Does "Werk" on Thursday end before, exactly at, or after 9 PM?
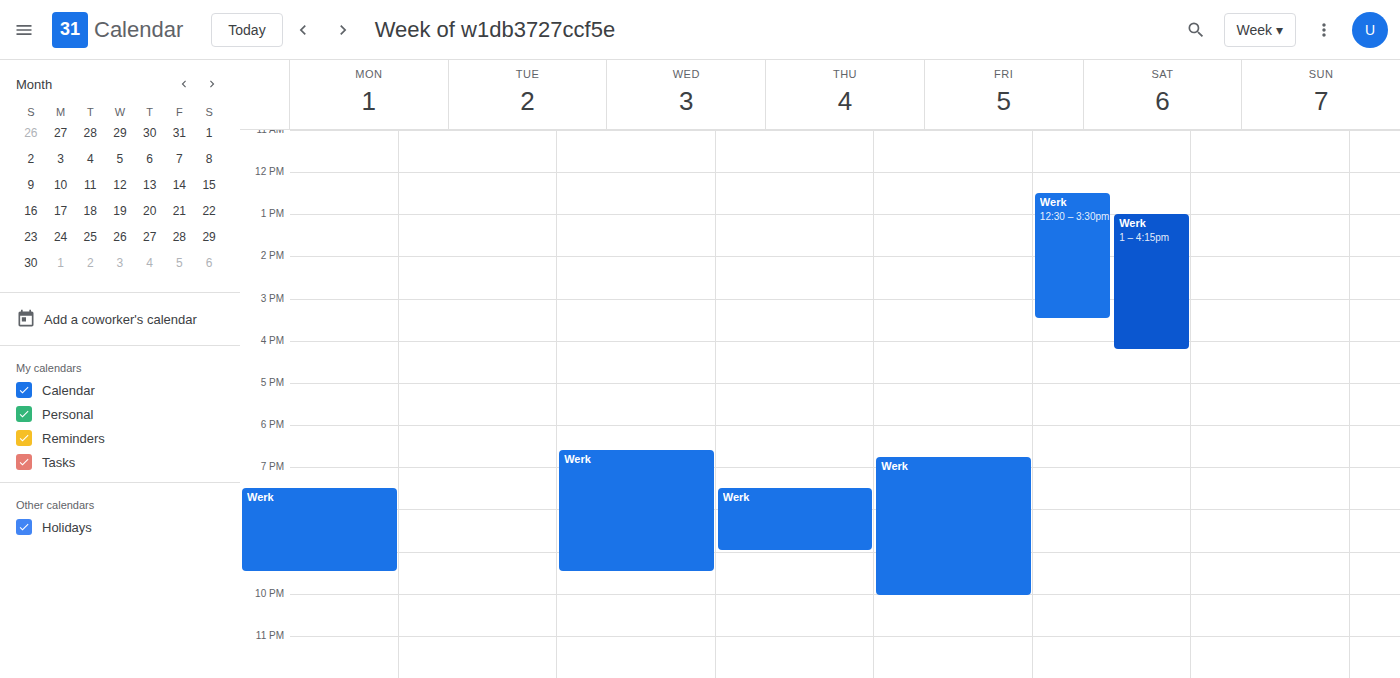
9:00 PM -- exactly at 9 PM, on the 9 PM line.